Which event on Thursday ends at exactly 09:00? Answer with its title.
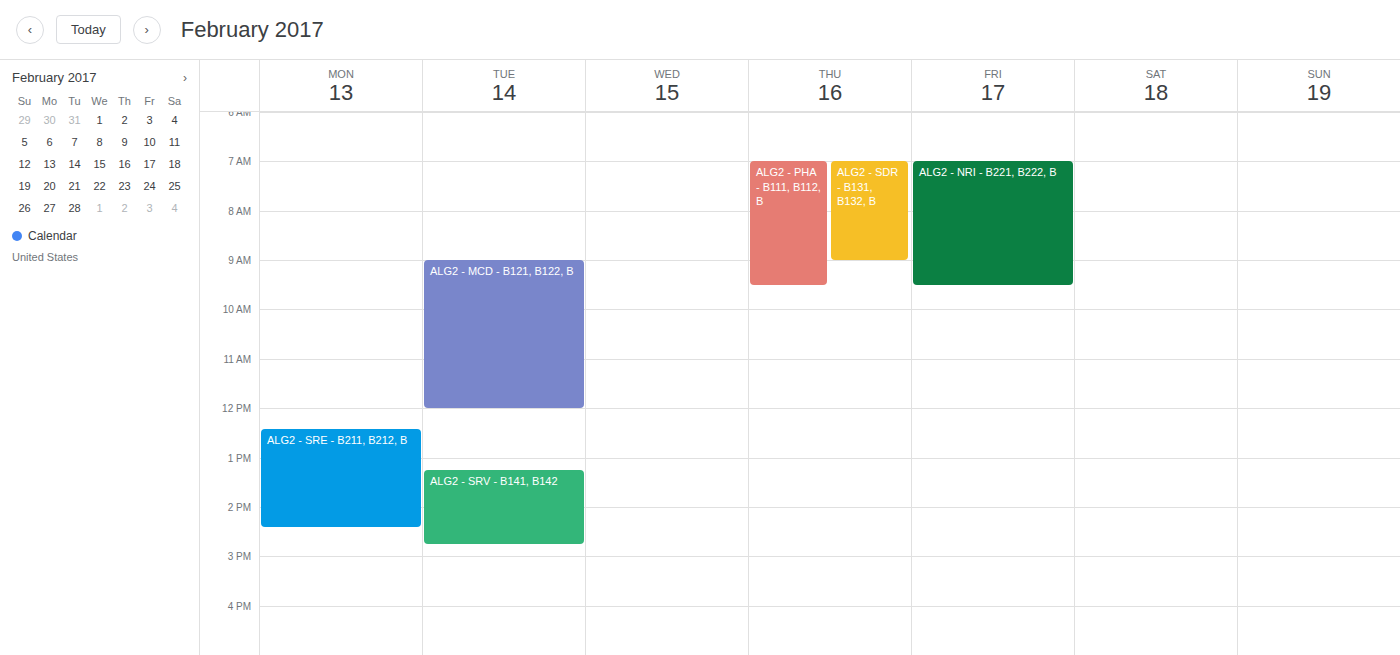
"ALG2 - SDR - B131, B132, B"